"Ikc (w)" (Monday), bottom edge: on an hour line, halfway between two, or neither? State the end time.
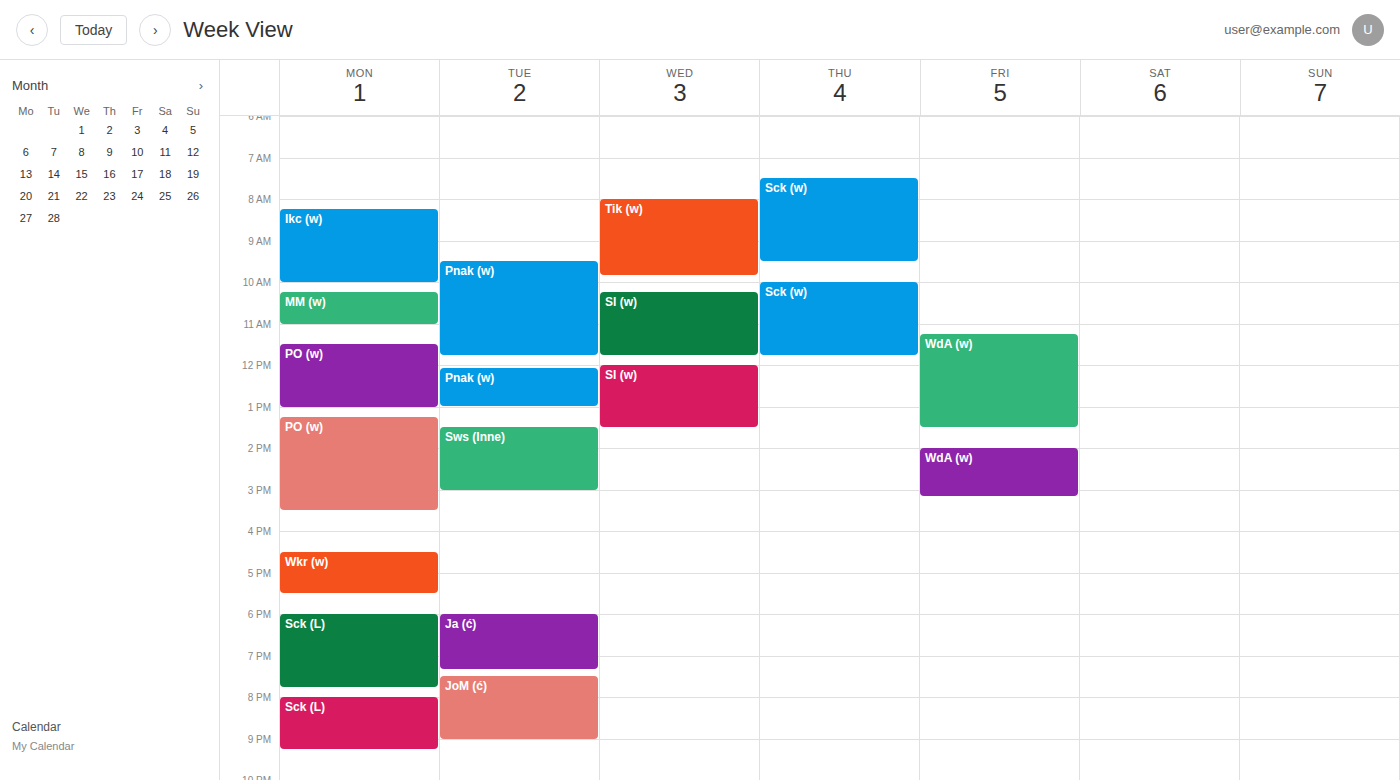
10:00 AM -- exactly on the 10 AM line.